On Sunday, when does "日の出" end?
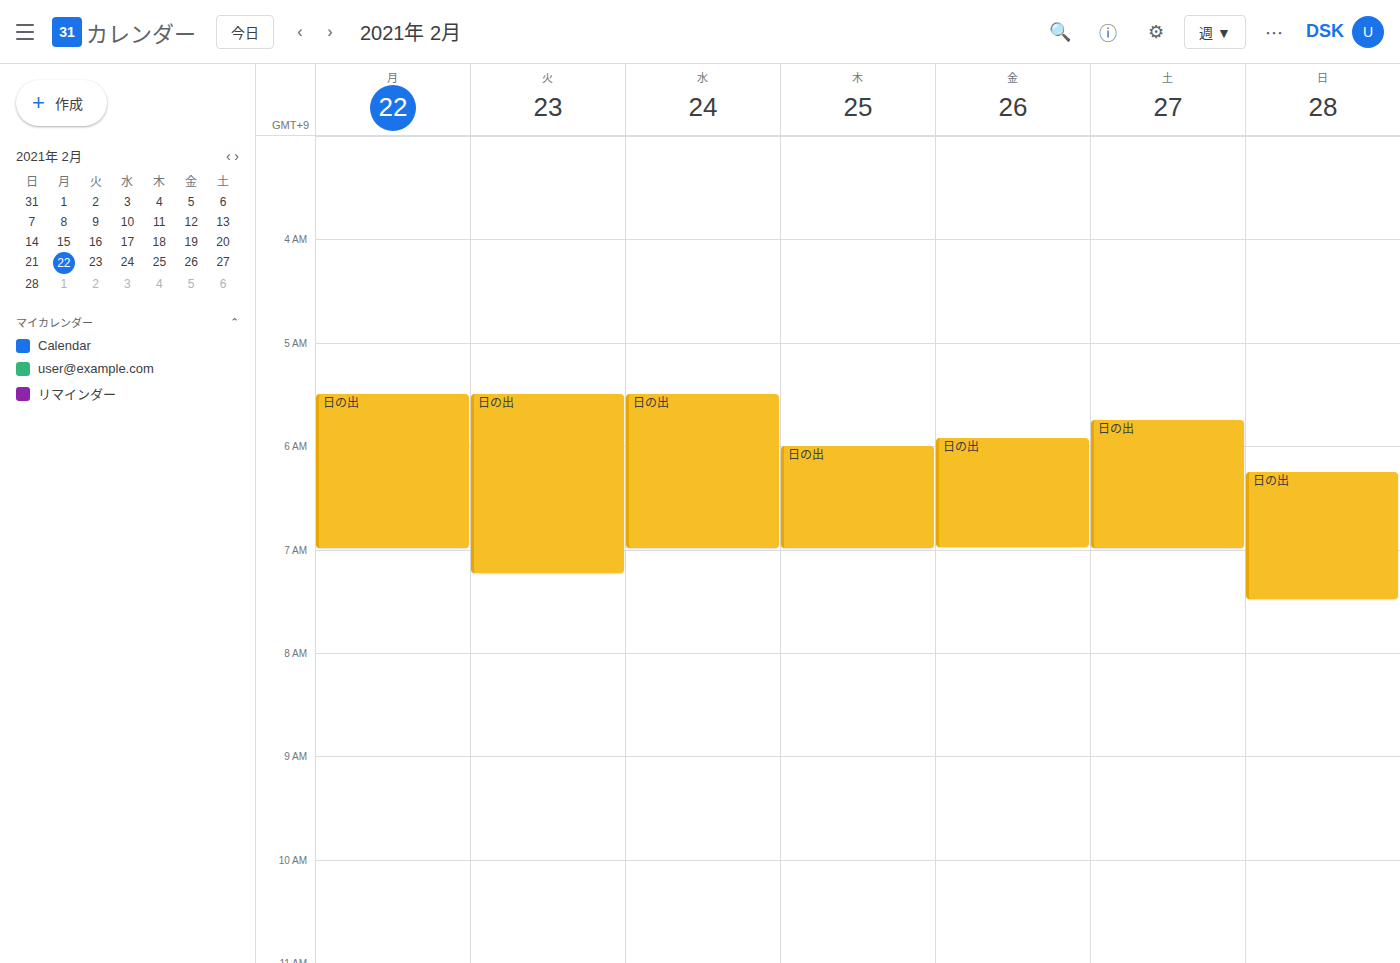
7:30 AM